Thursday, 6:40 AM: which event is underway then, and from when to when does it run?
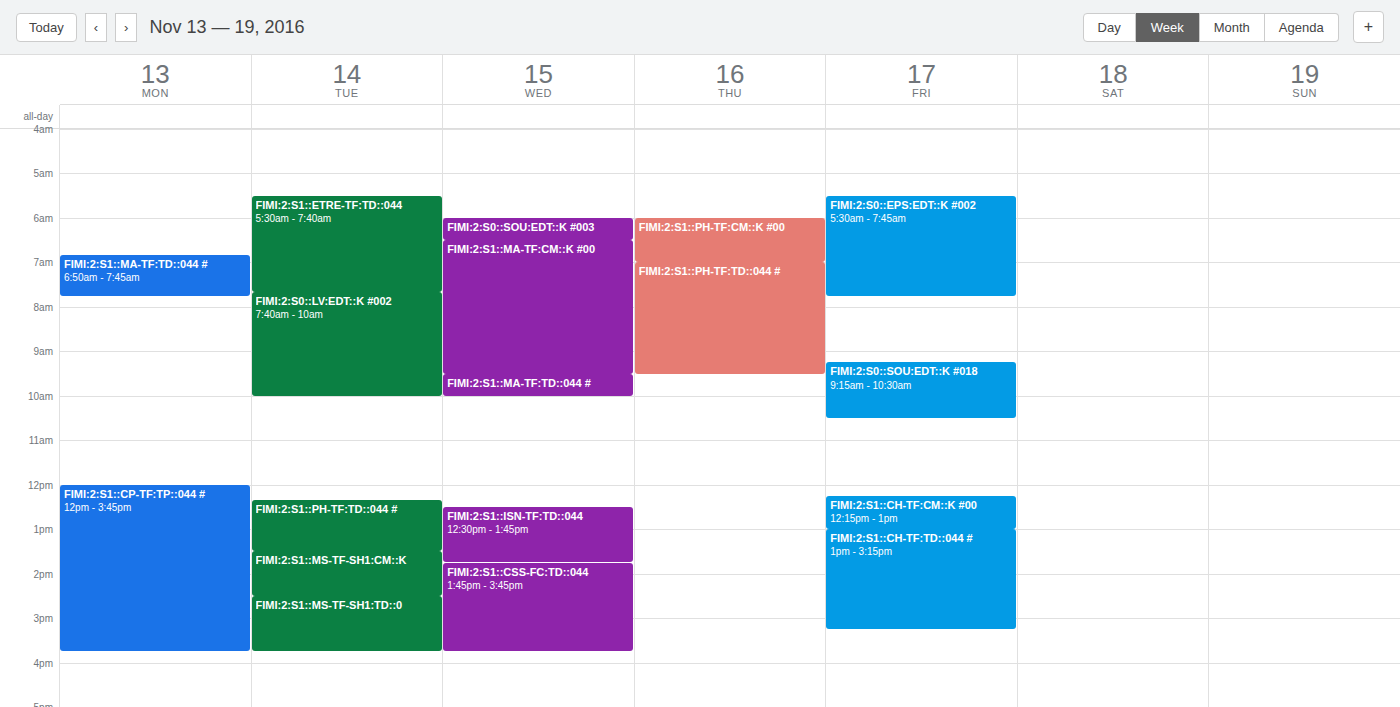
"FIMI:2:S1::PH-TF:CM::K #00", 6:00 AM to 7:00 AM